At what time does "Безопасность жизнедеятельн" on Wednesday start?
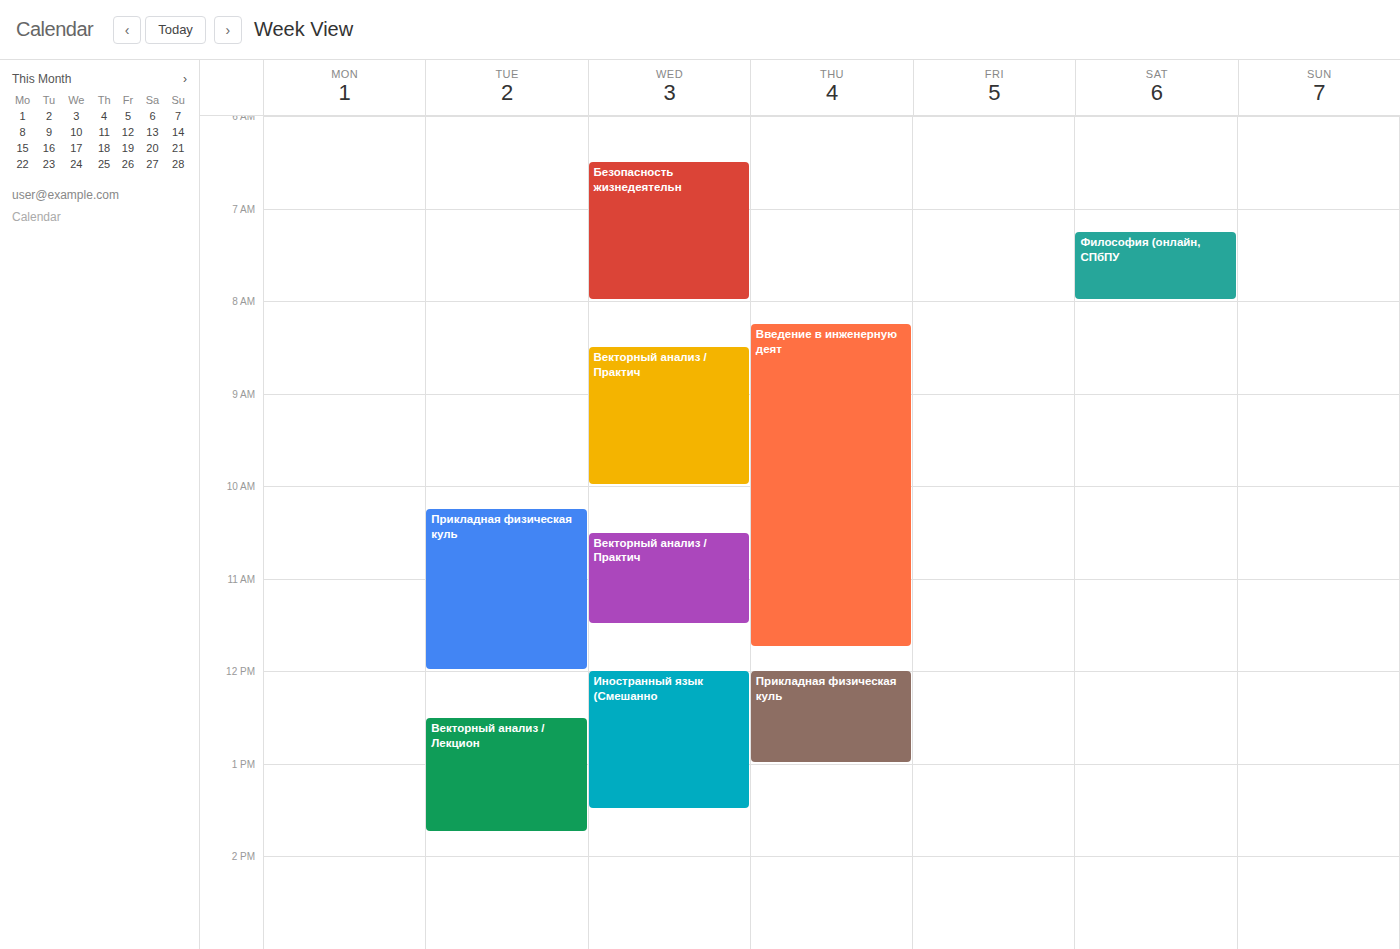
6:30 AM